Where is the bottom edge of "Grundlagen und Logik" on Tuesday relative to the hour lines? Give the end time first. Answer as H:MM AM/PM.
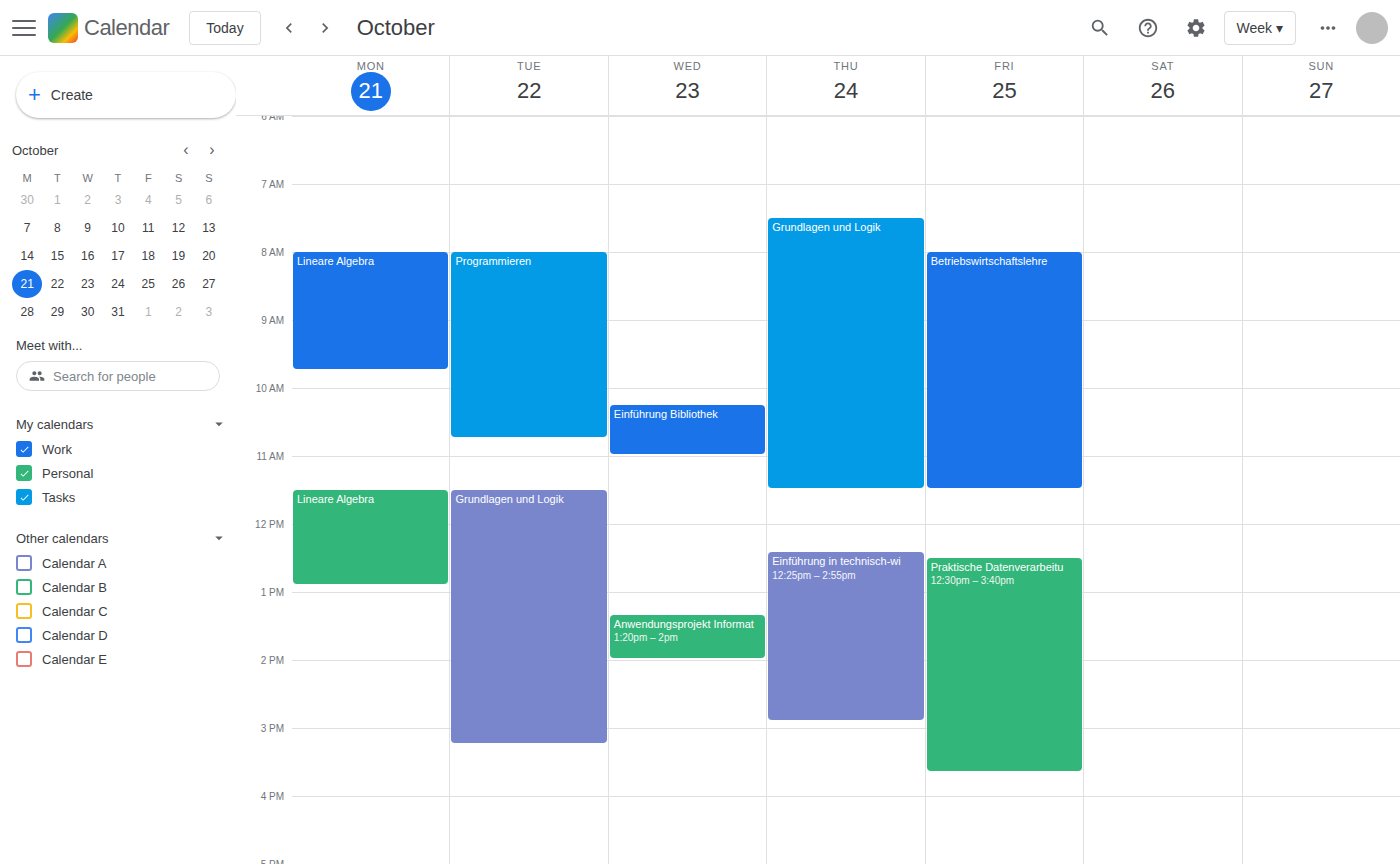
3:15 PM -- neither: a quarter of the way from the 3 PM line to the 4 PM line.